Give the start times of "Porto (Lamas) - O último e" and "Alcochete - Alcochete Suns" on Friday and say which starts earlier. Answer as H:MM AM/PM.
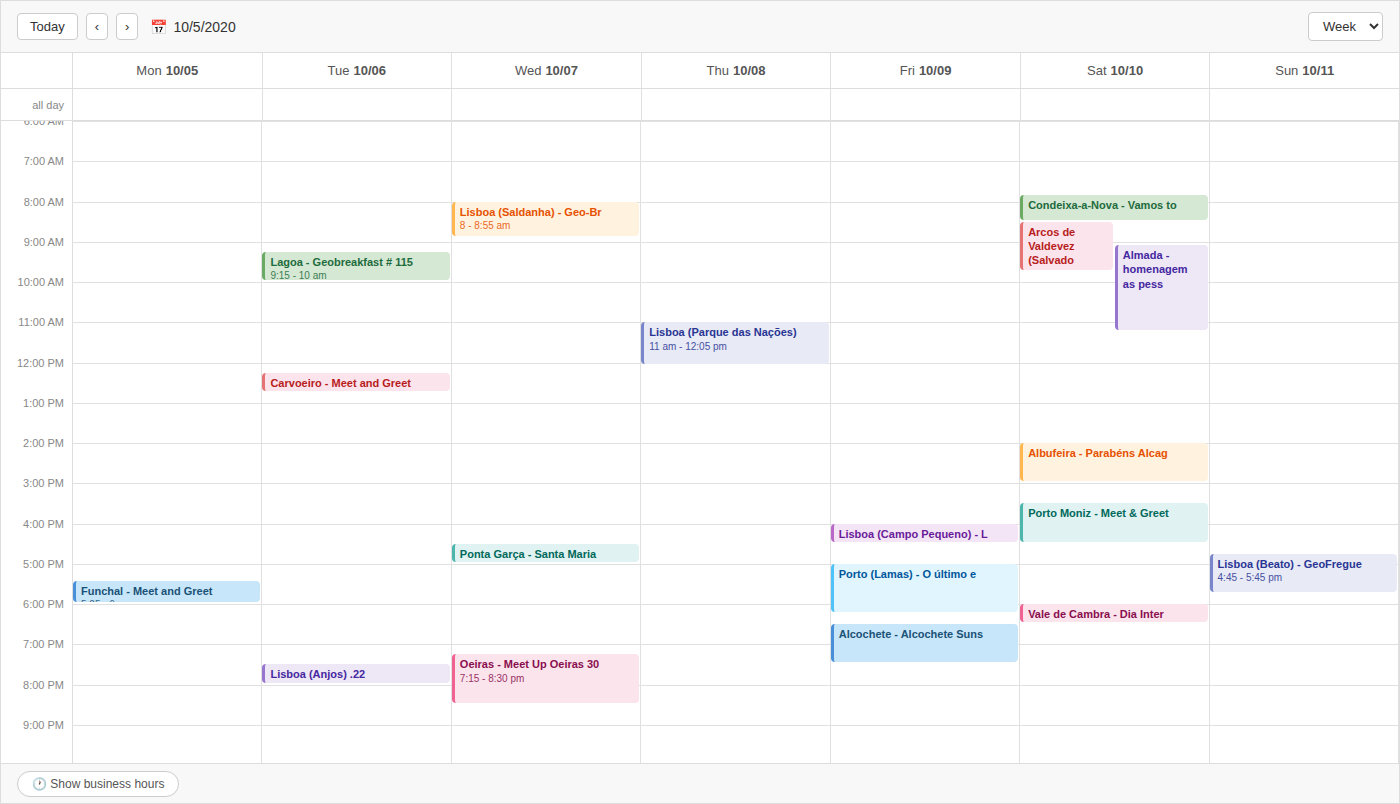
"Porto (Lamas) - O último e" 5:00 PM; "Alcochete - Alcochete Suns" 6:30 PM.